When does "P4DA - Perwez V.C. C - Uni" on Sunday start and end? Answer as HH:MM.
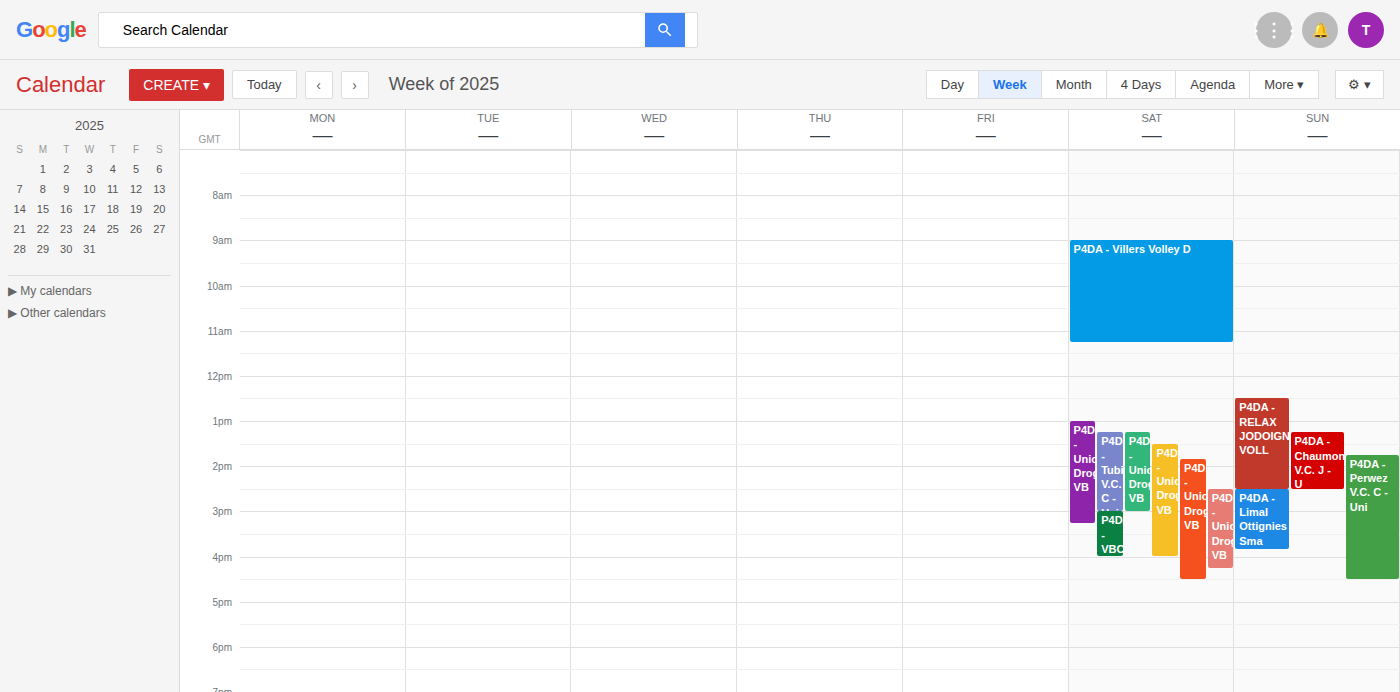
13:45 to 16:30